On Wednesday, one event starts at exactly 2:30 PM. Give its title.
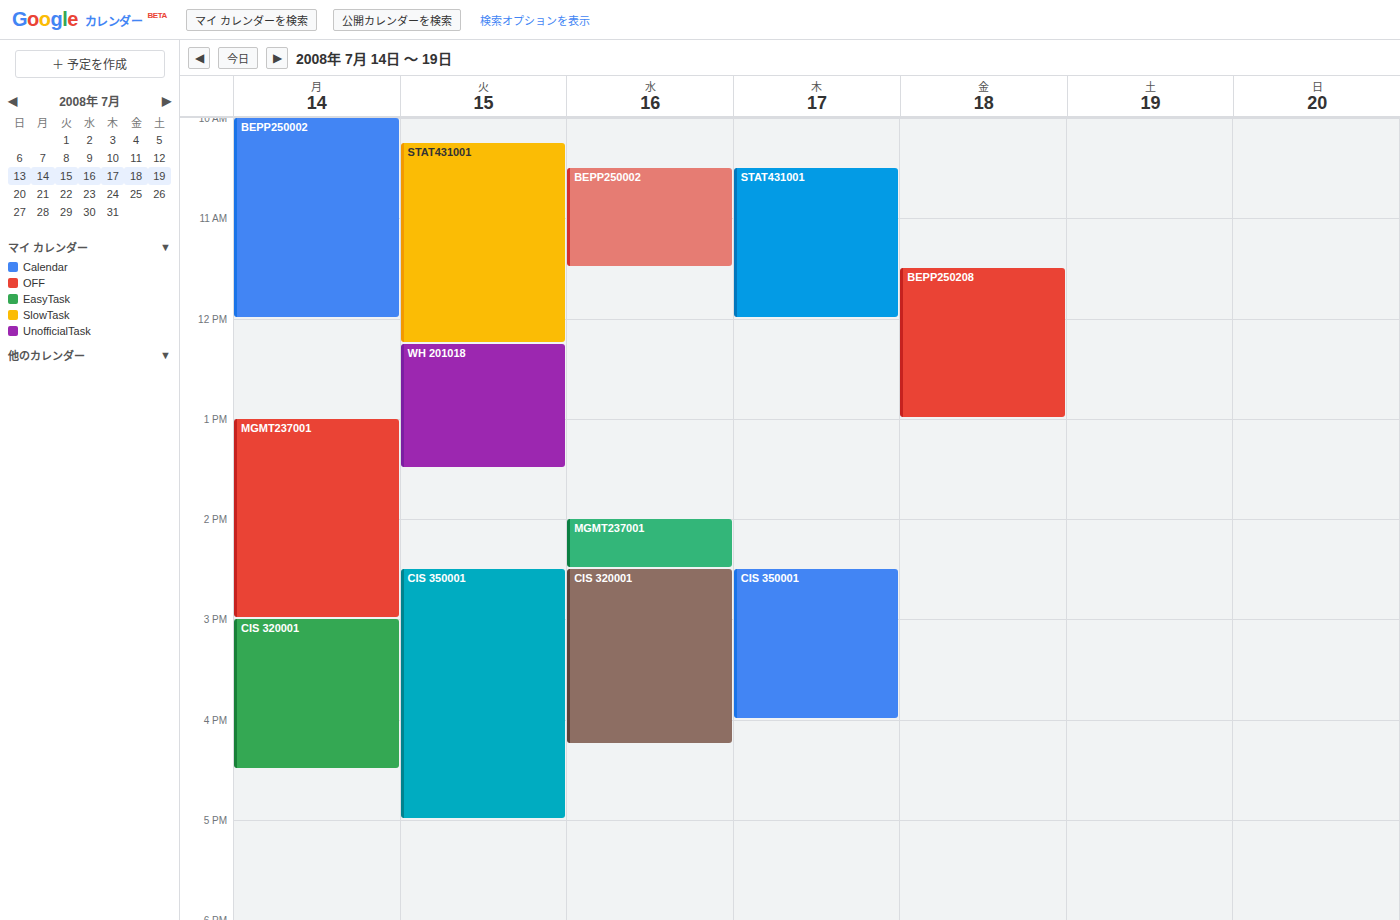
"CIS 320001"